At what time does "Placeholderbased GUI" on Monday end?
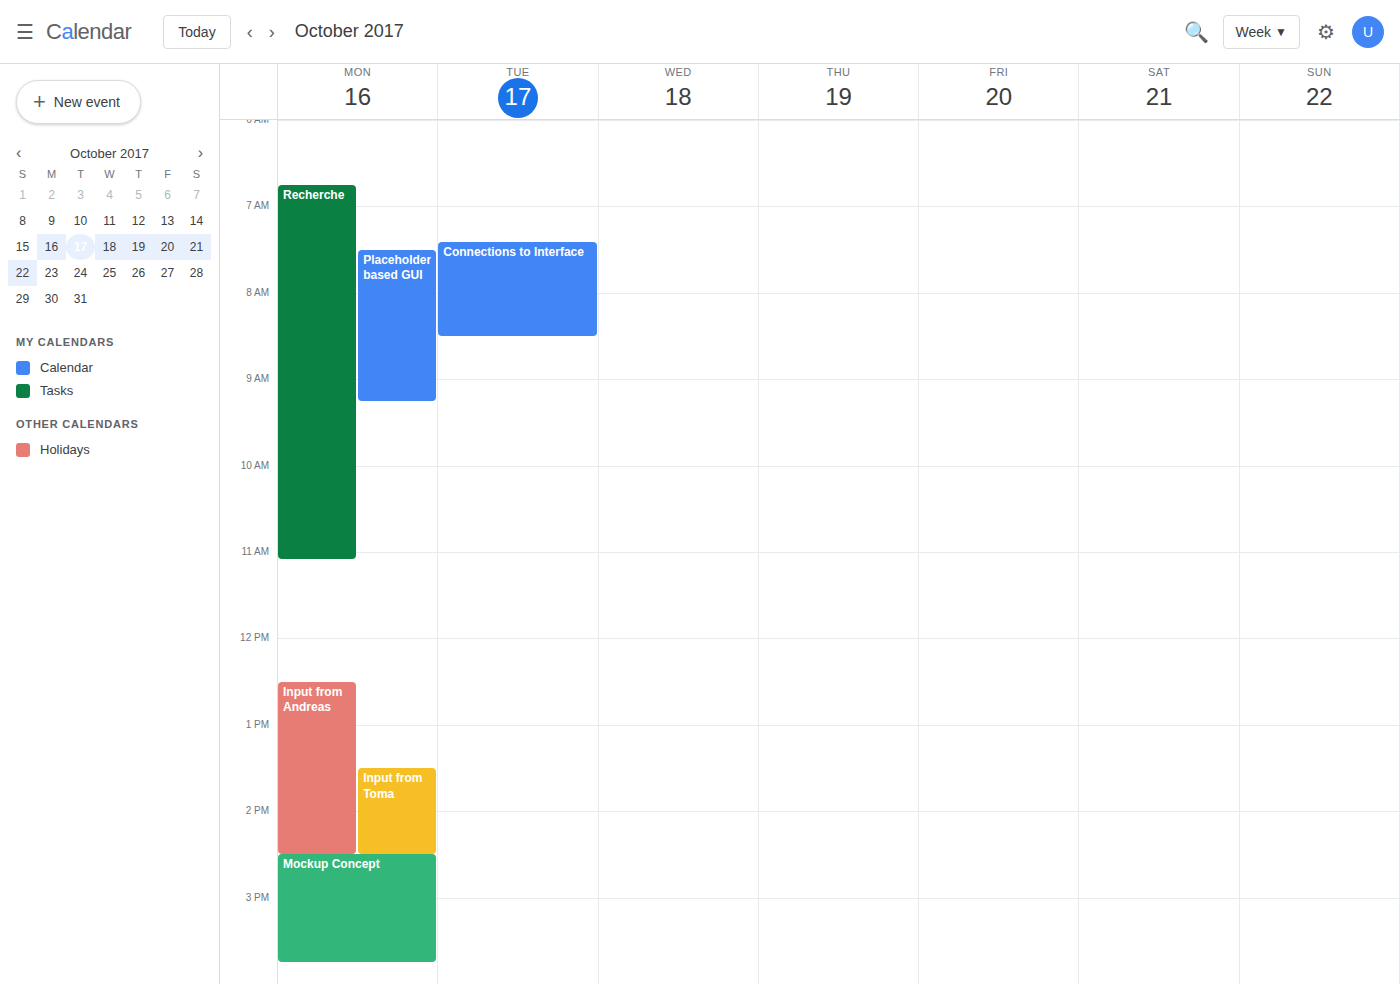
9:15 AM